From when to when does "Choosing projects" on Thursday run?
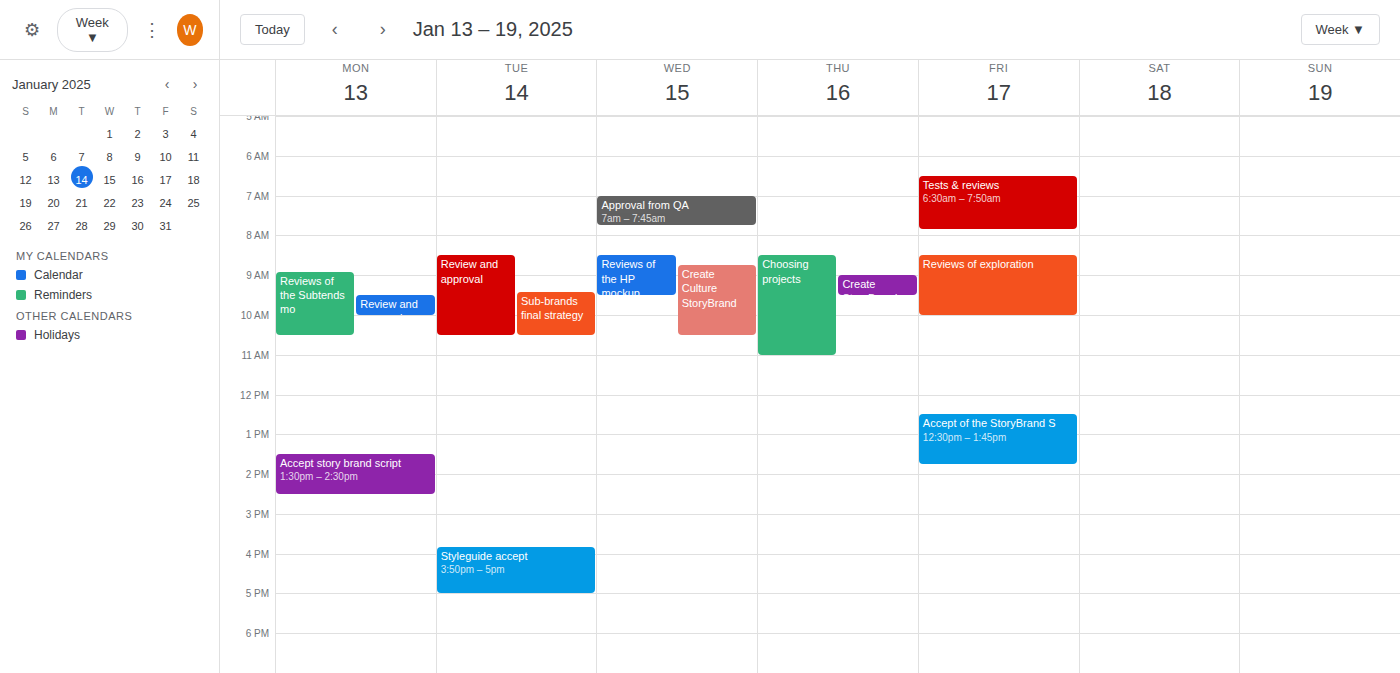
8:30 AM to 11:00 AM